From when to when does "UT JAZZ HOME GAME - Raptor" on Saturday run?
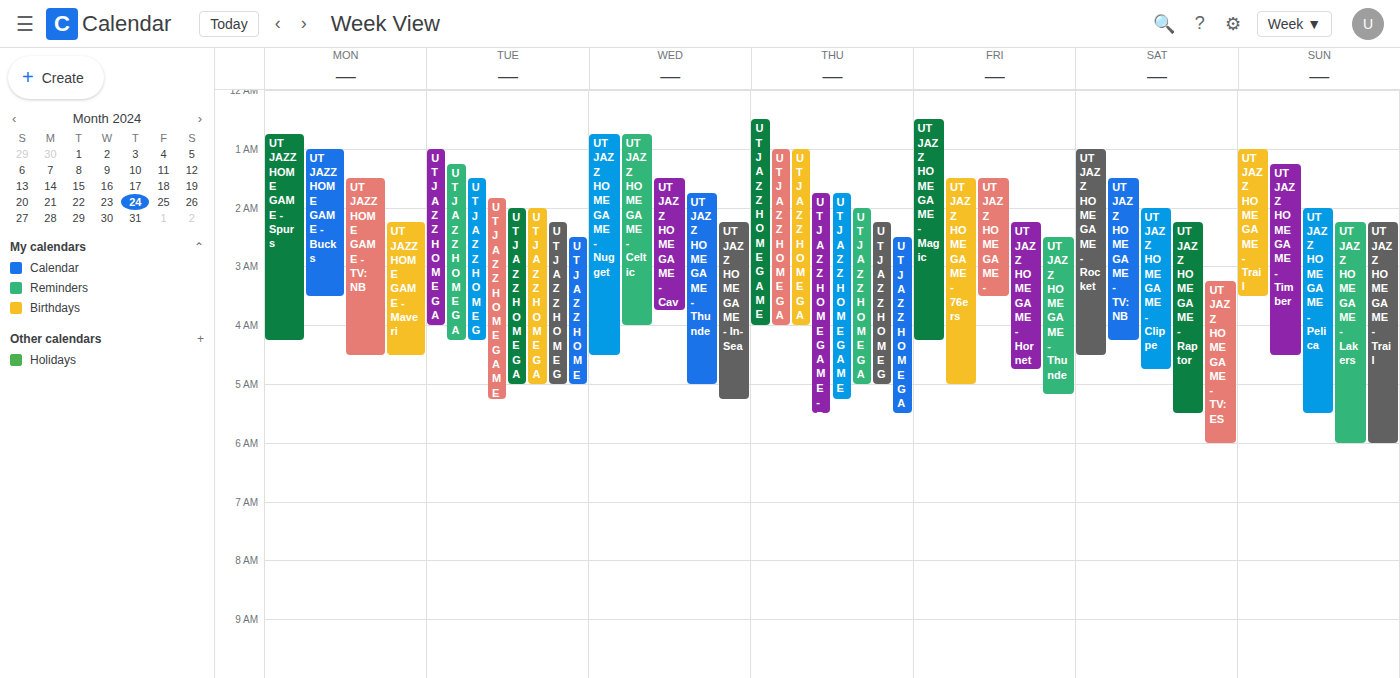
2:15 AM to 5:30 AM